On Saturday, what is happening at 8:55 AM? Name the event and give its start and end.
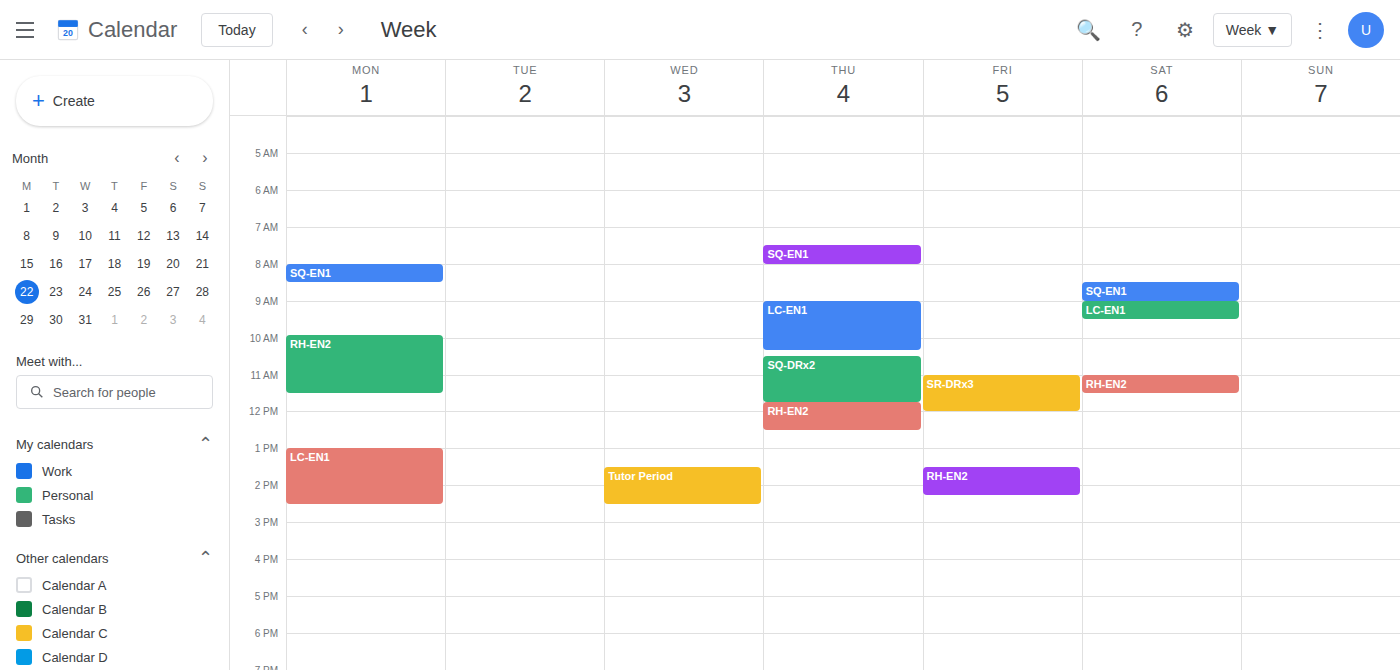
"SQ-EN1", 8:30 AM to 9:00 AM